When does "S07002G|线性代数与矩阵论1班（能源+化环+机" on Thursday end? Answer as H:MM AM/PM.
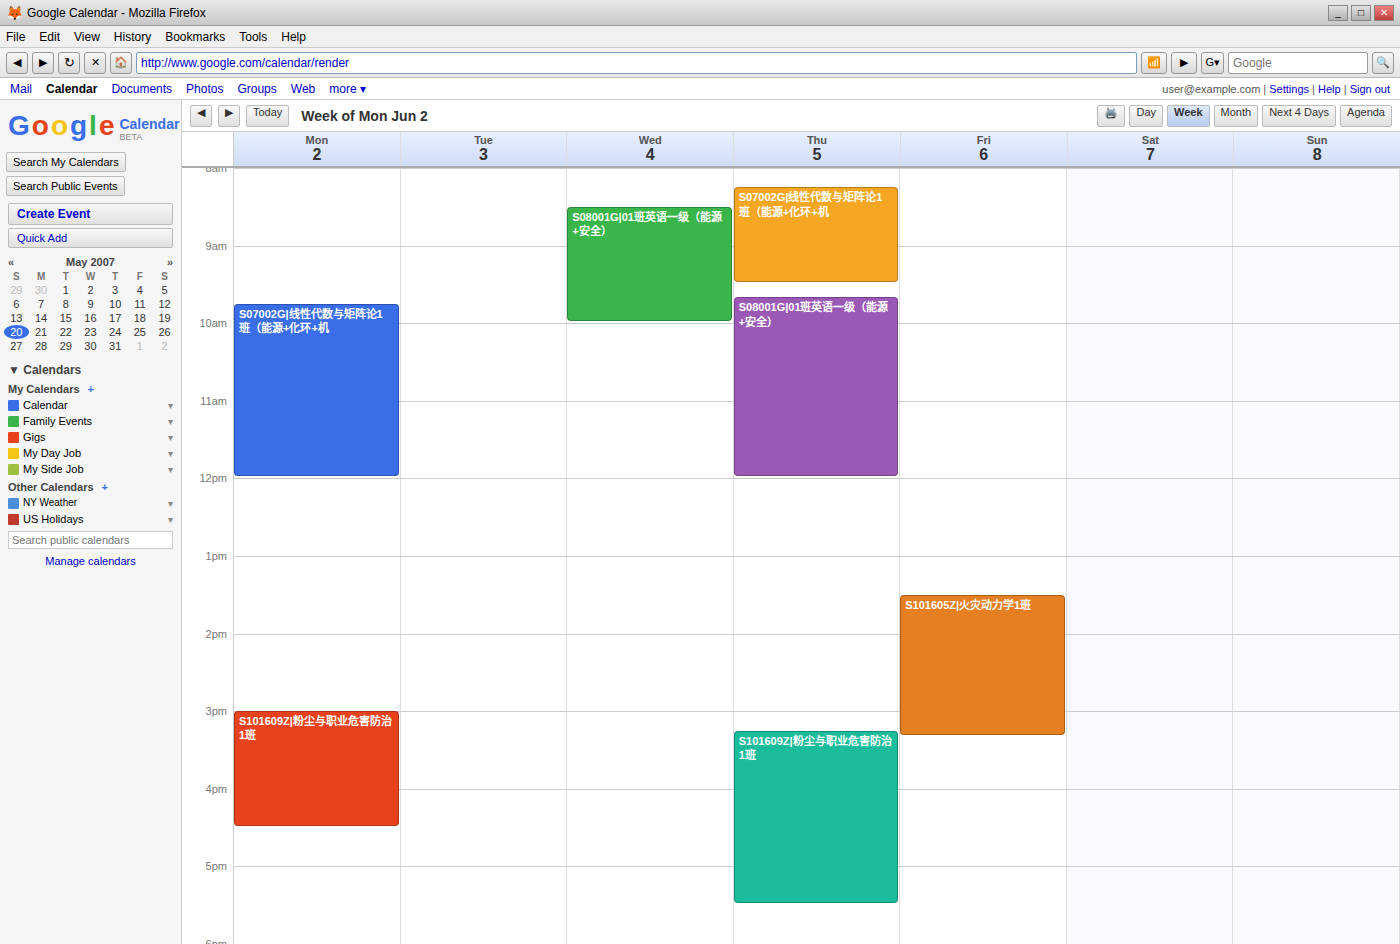
9:30 AM